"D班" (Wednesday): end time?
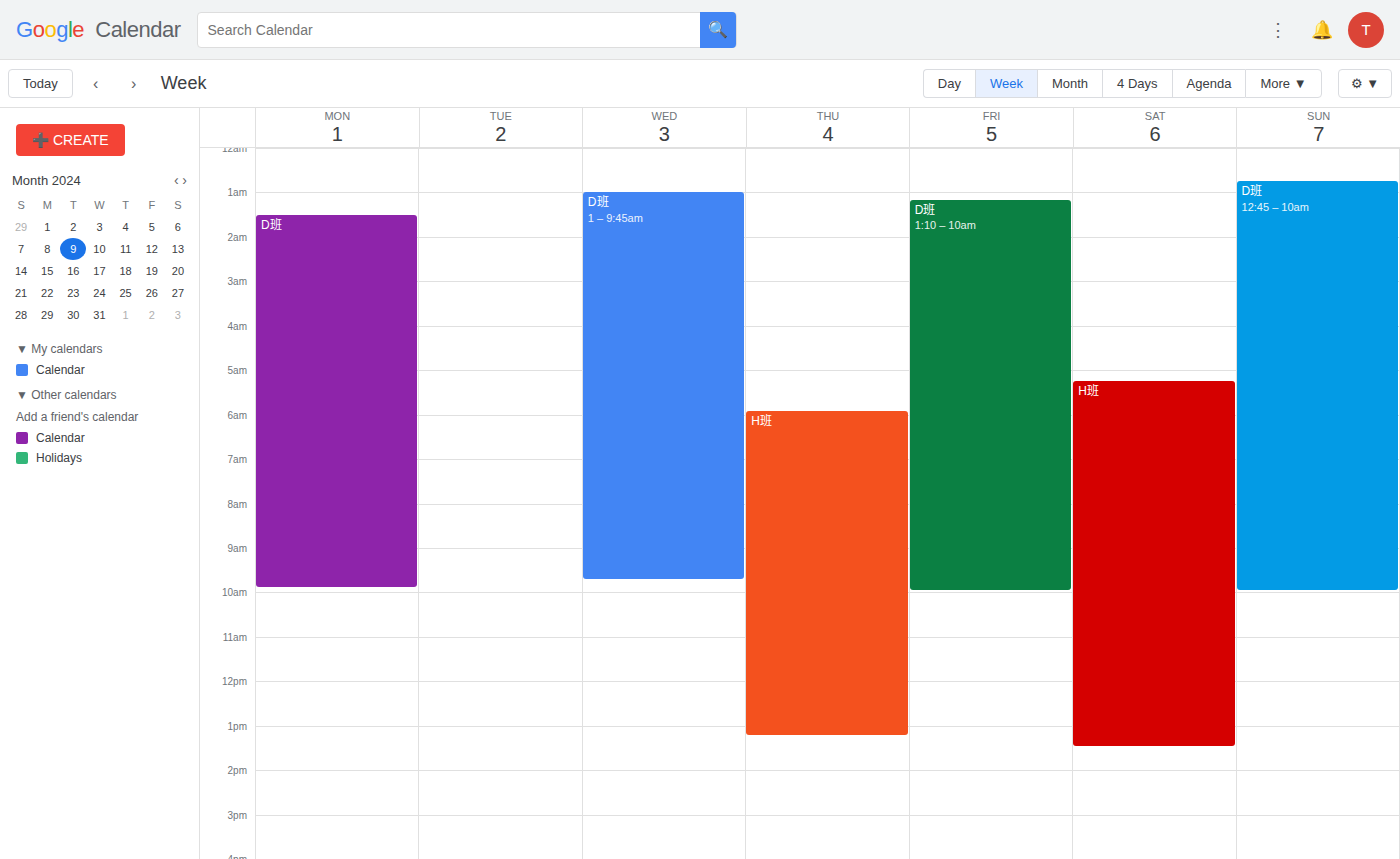
9:45 AM